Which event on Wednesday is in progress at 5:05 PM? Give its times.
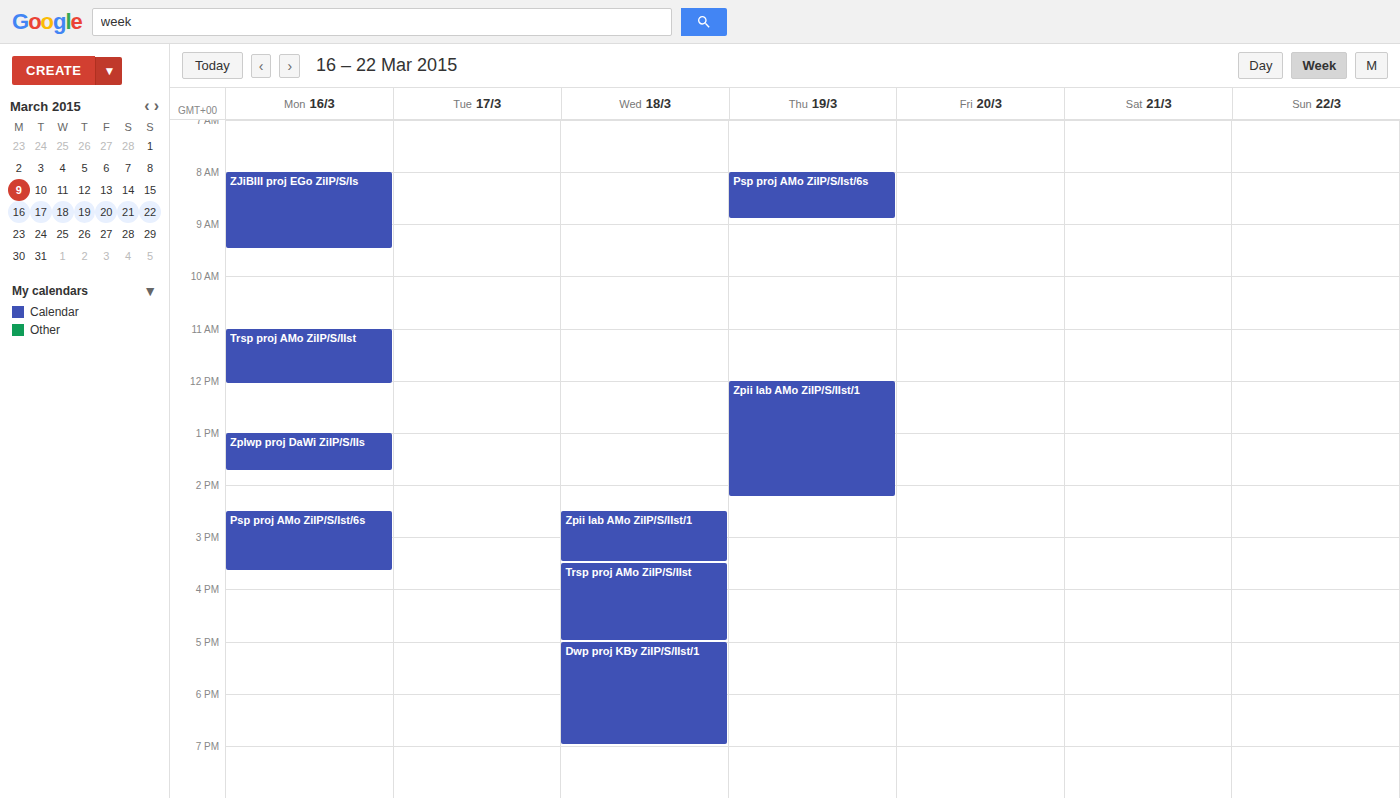
"Dwp proj KBy ZiIP/S/IIst/1", 5:00 PM to 7:00 PM